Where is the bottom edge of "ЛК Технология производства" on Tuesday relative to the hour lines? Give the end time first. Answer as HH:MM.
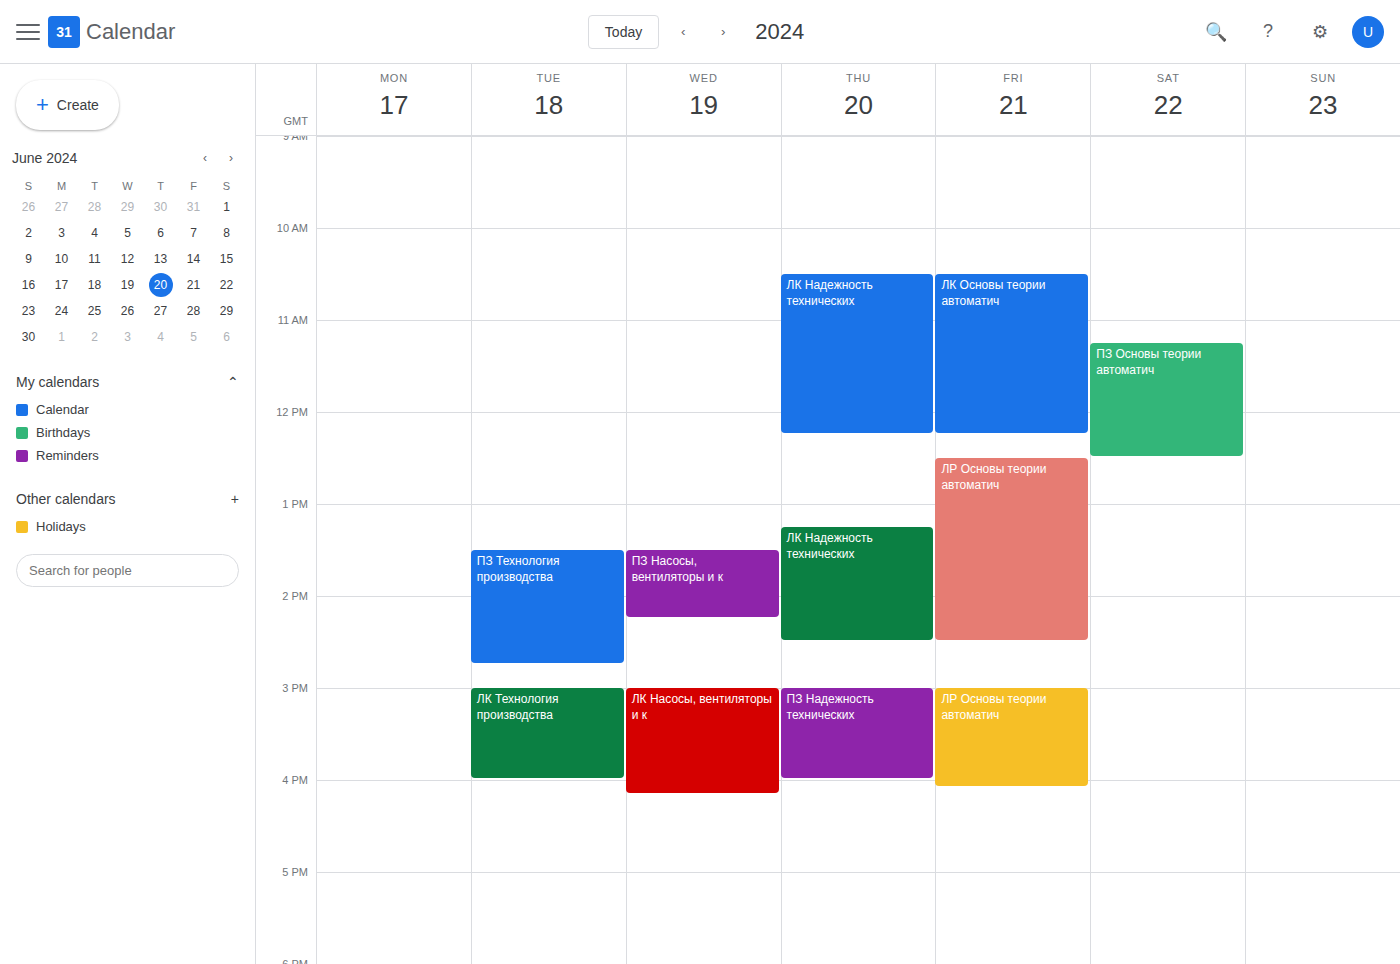
16:00 -- exactly on the 16:00 line.